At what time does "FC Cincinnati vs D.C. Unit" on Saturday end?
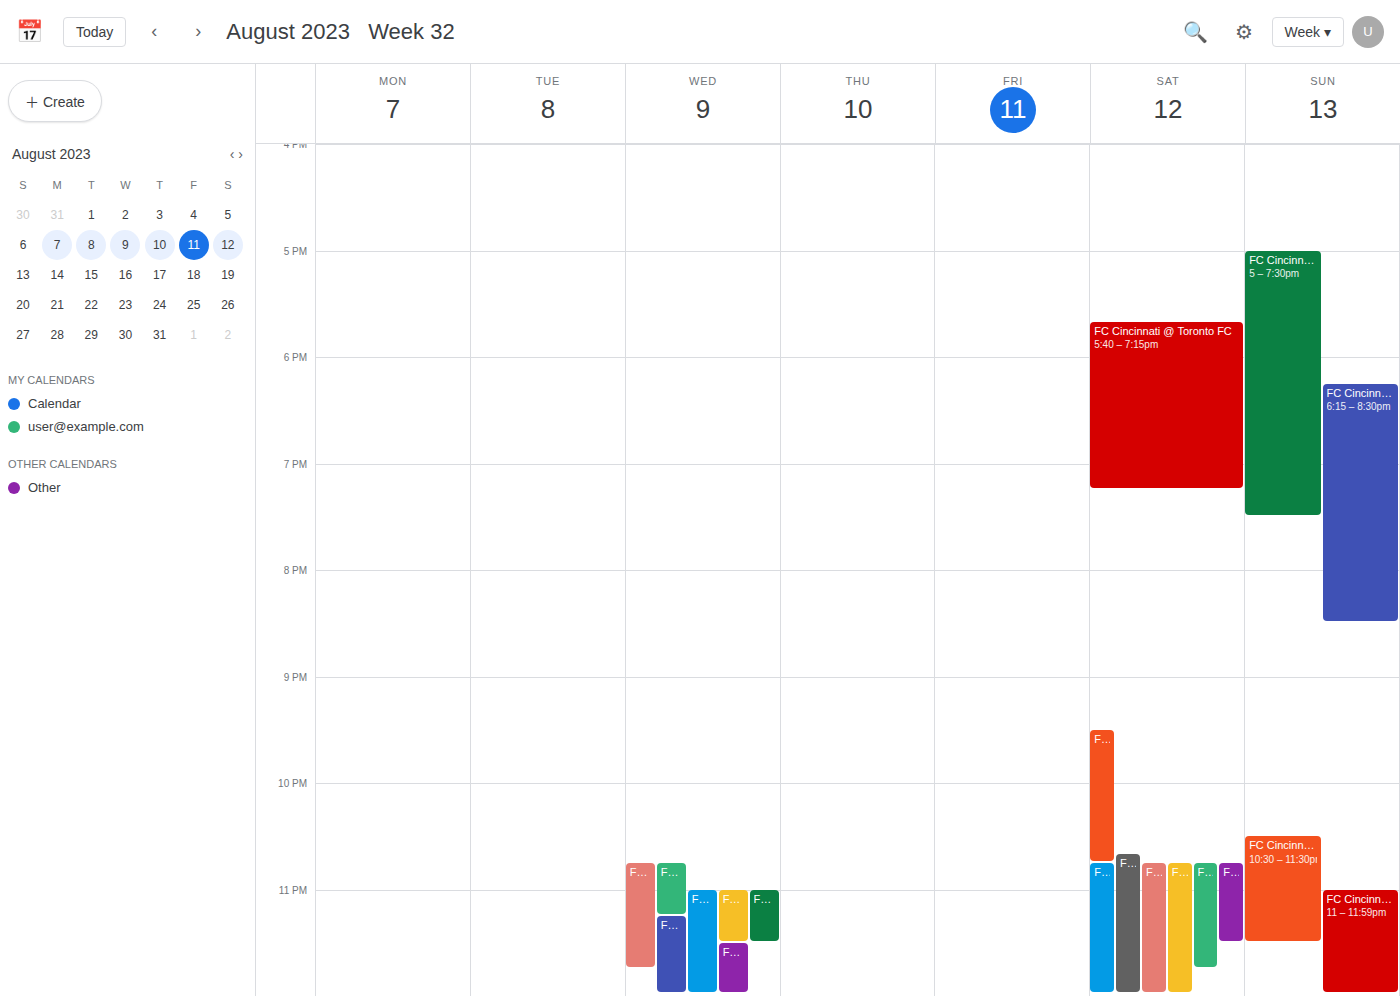
11:30 PM